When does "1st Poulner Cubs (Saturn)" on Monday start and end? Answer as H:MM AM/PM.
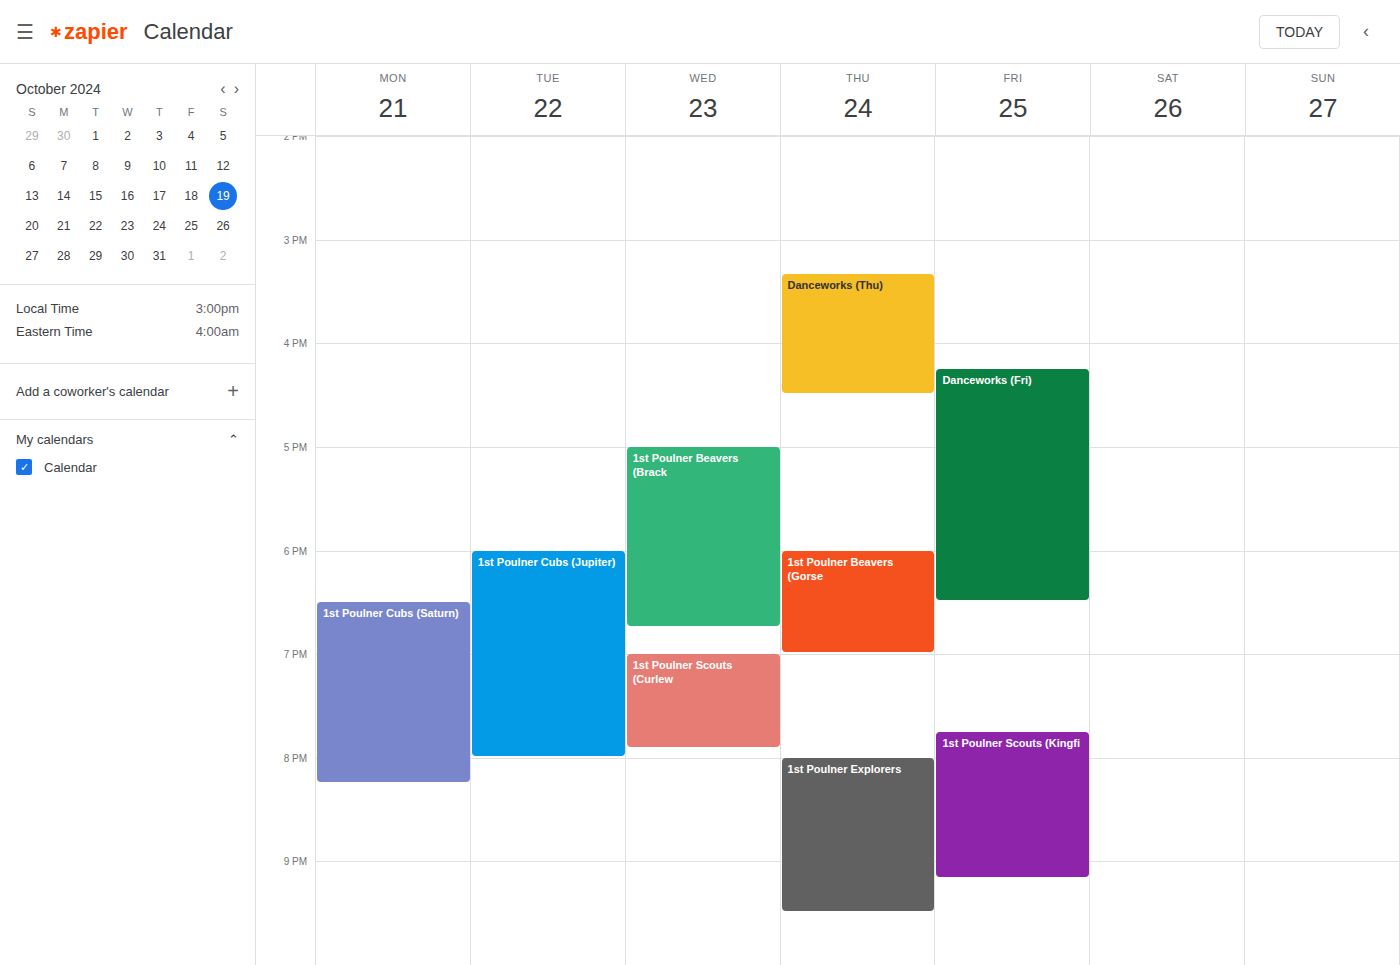
6:30 PM to 8:15 PM